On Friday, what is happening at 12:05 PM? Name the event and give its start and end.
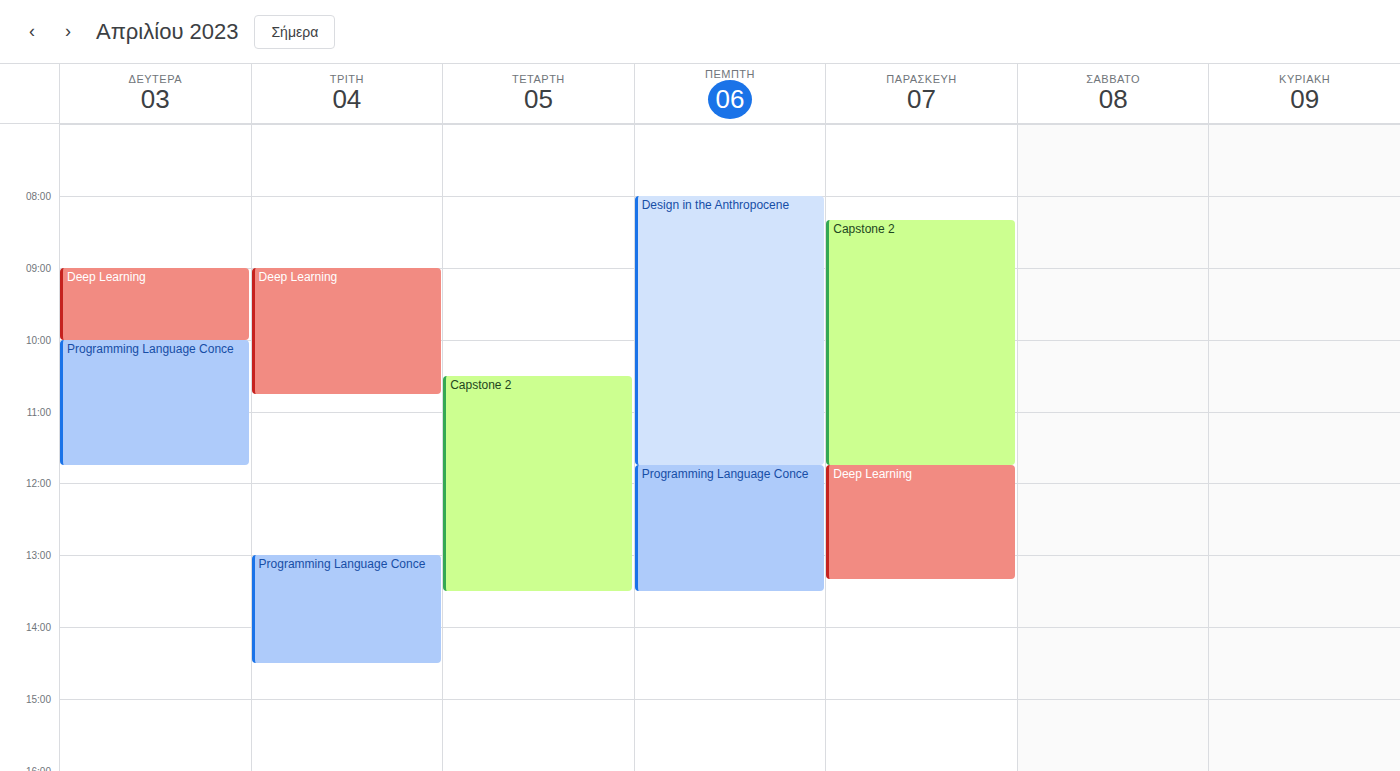
"Deep Learning", 11:45 AM to 1:20 PM